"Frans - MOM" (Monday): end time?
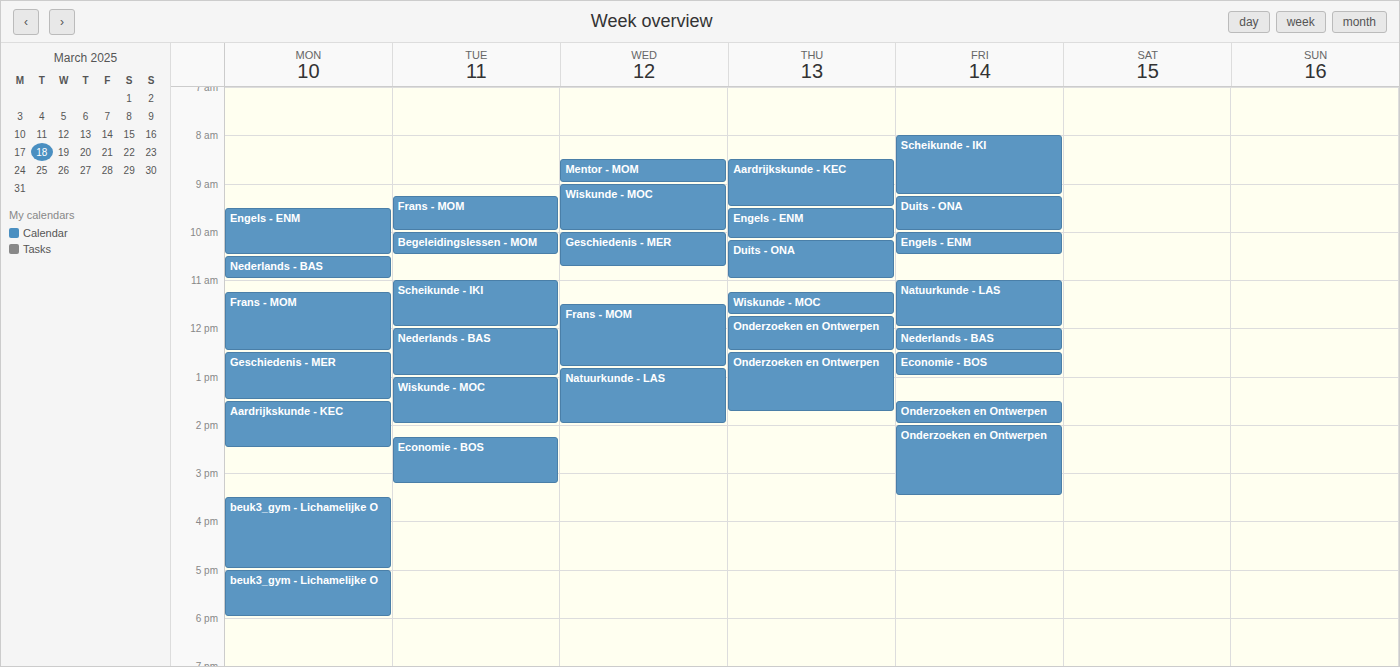
12:30 PM